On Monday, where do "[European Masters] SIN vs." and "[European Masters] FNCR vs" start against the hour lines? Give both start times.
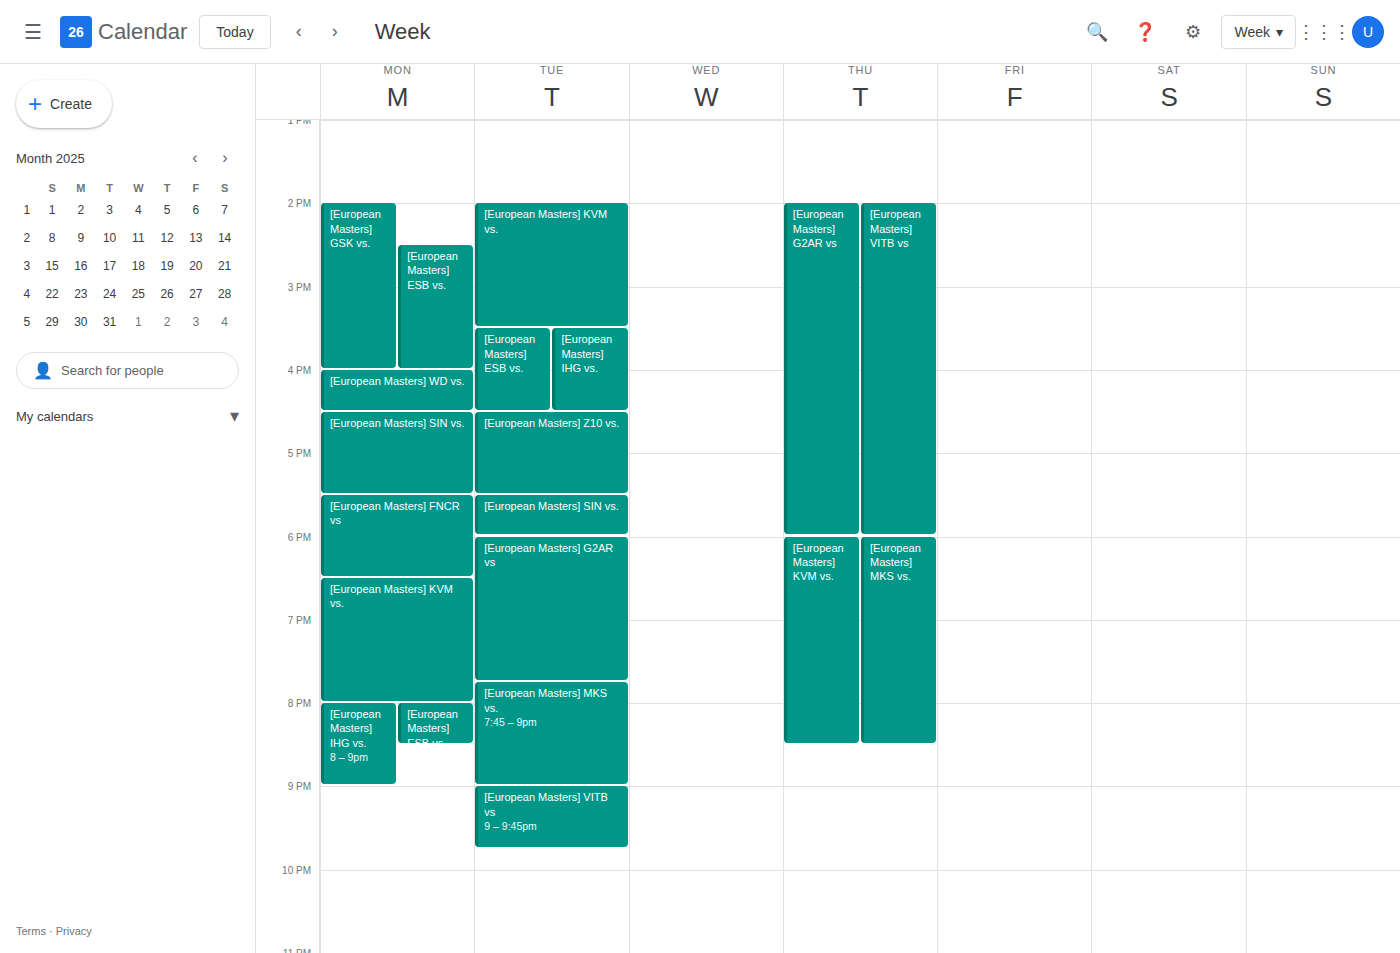
"[European Masters] SIN vs.": 4:30 PM, halfway between the 4 PM and 5 PM lines. "[European Masters] FNCR vs": 5:30 PM, halfway between the 5 PM and 6 PM lines.